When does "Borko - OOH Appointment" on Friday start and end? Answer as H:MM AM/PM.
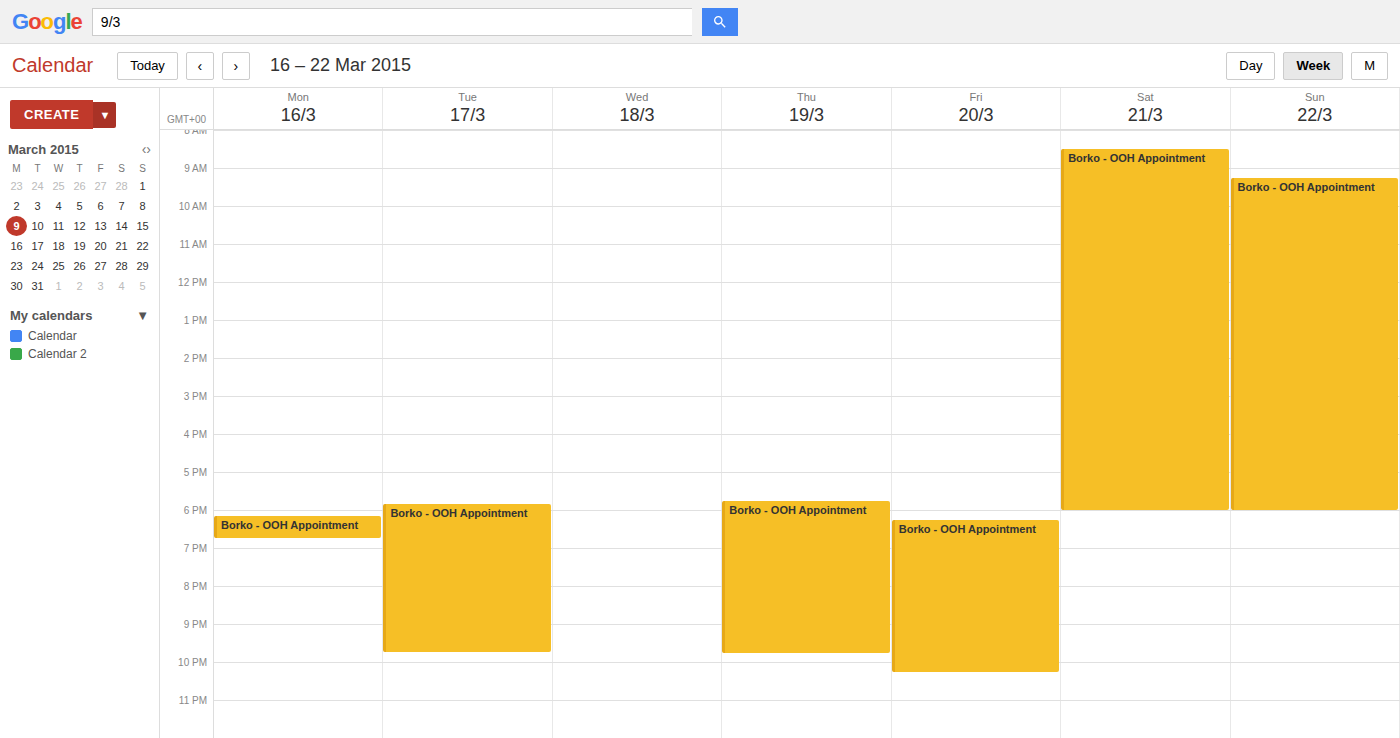
6:15 PM to 10:15 PM